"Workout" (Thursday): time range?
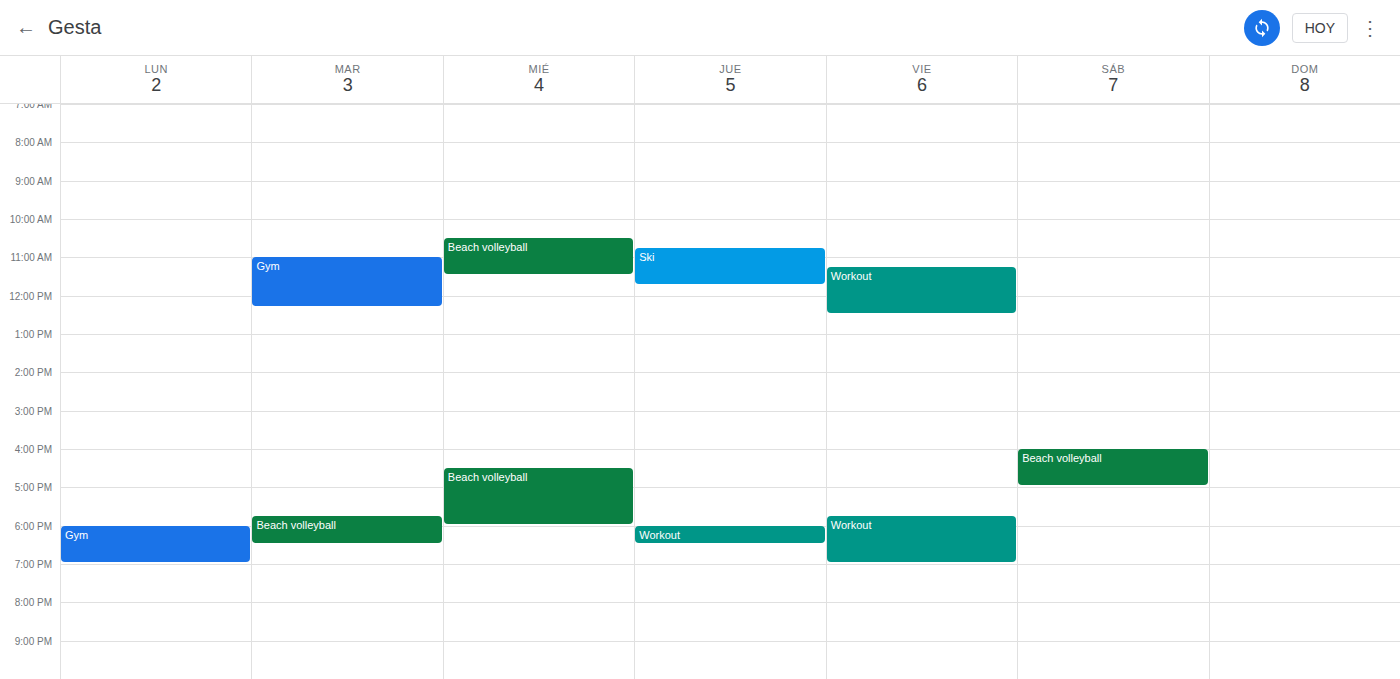
6:00 PM to 6:30 PM